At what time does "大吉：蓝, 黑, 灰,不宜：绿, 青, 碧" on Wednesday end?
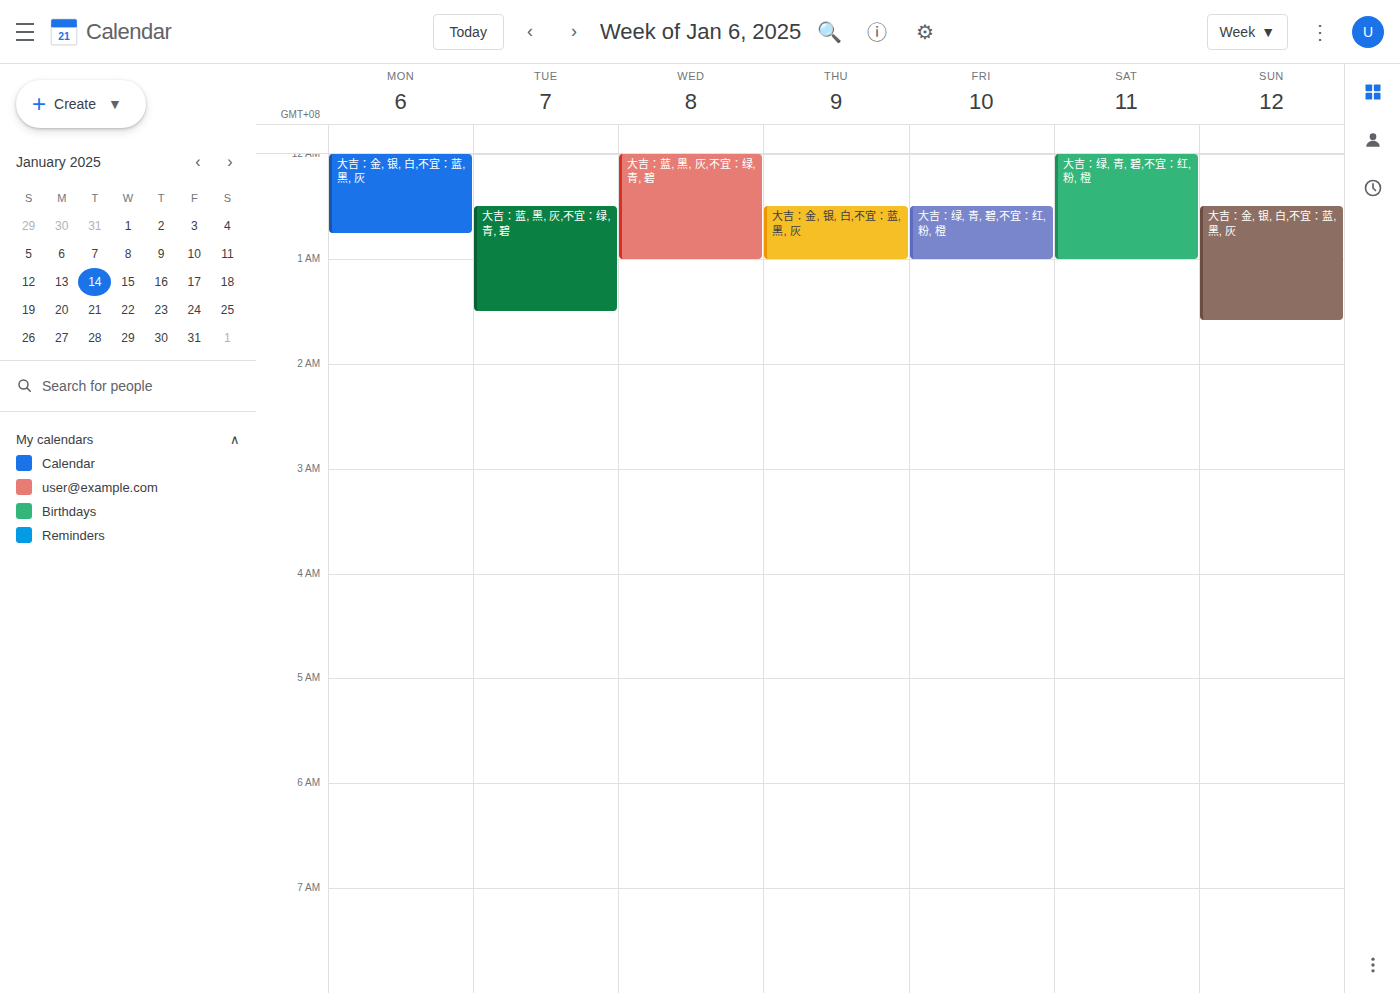
1:00 AM